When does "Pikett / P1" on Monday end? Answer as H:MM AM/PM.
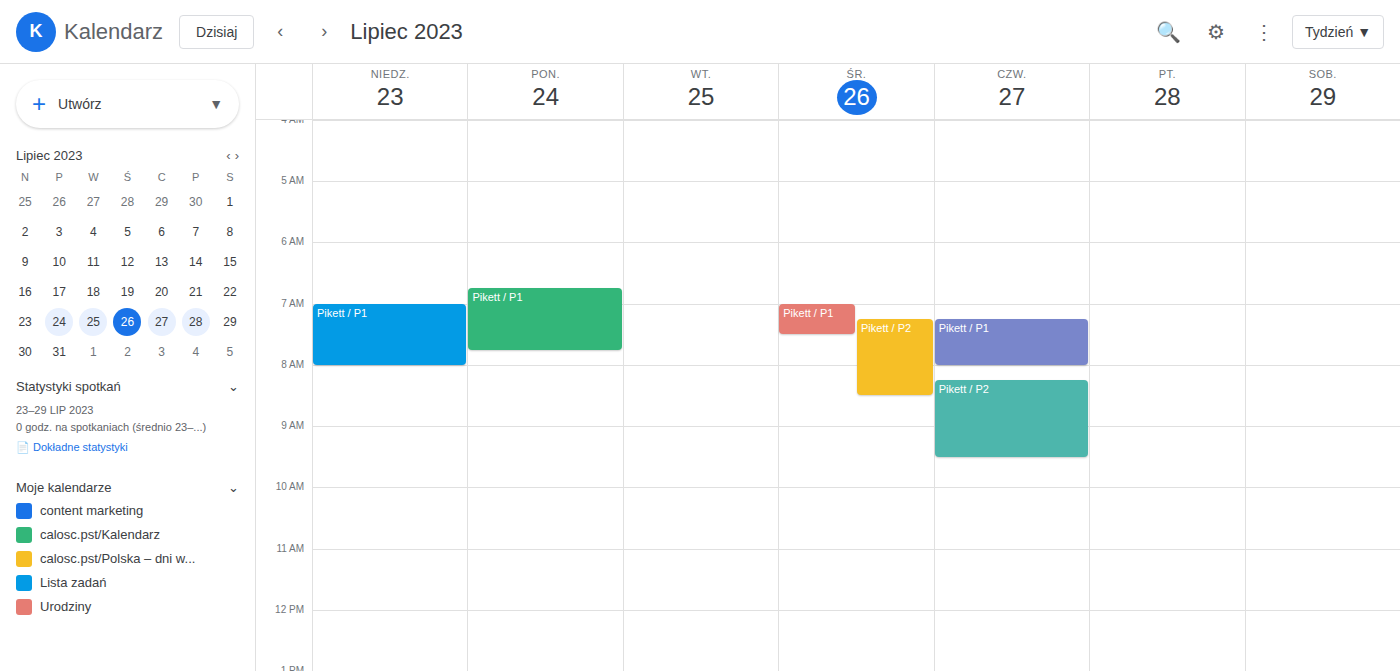
7:45 AM